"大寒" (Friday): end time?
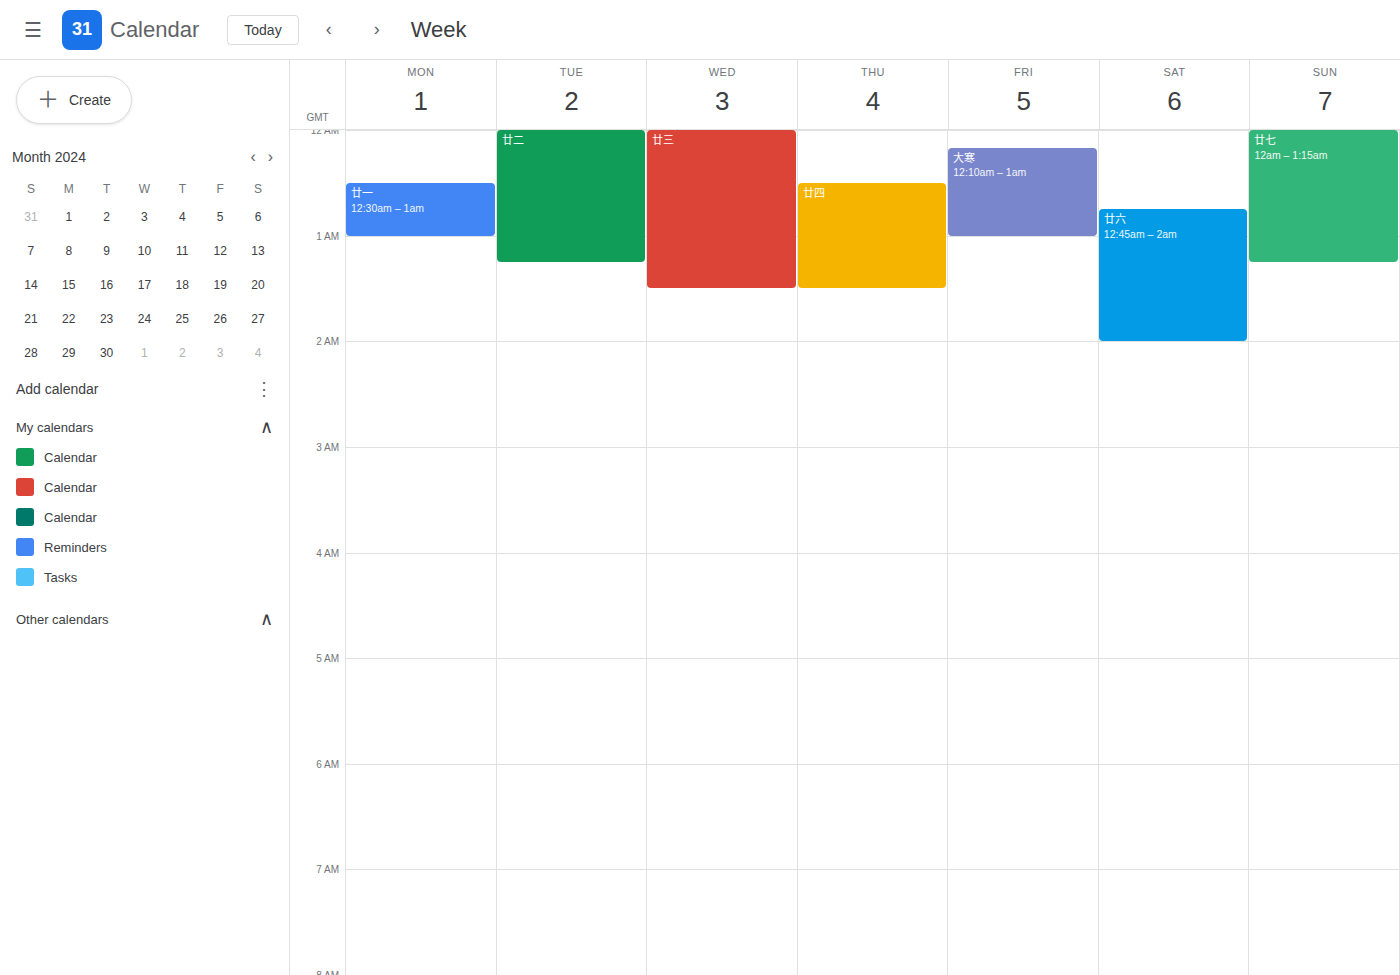
1:00 AM